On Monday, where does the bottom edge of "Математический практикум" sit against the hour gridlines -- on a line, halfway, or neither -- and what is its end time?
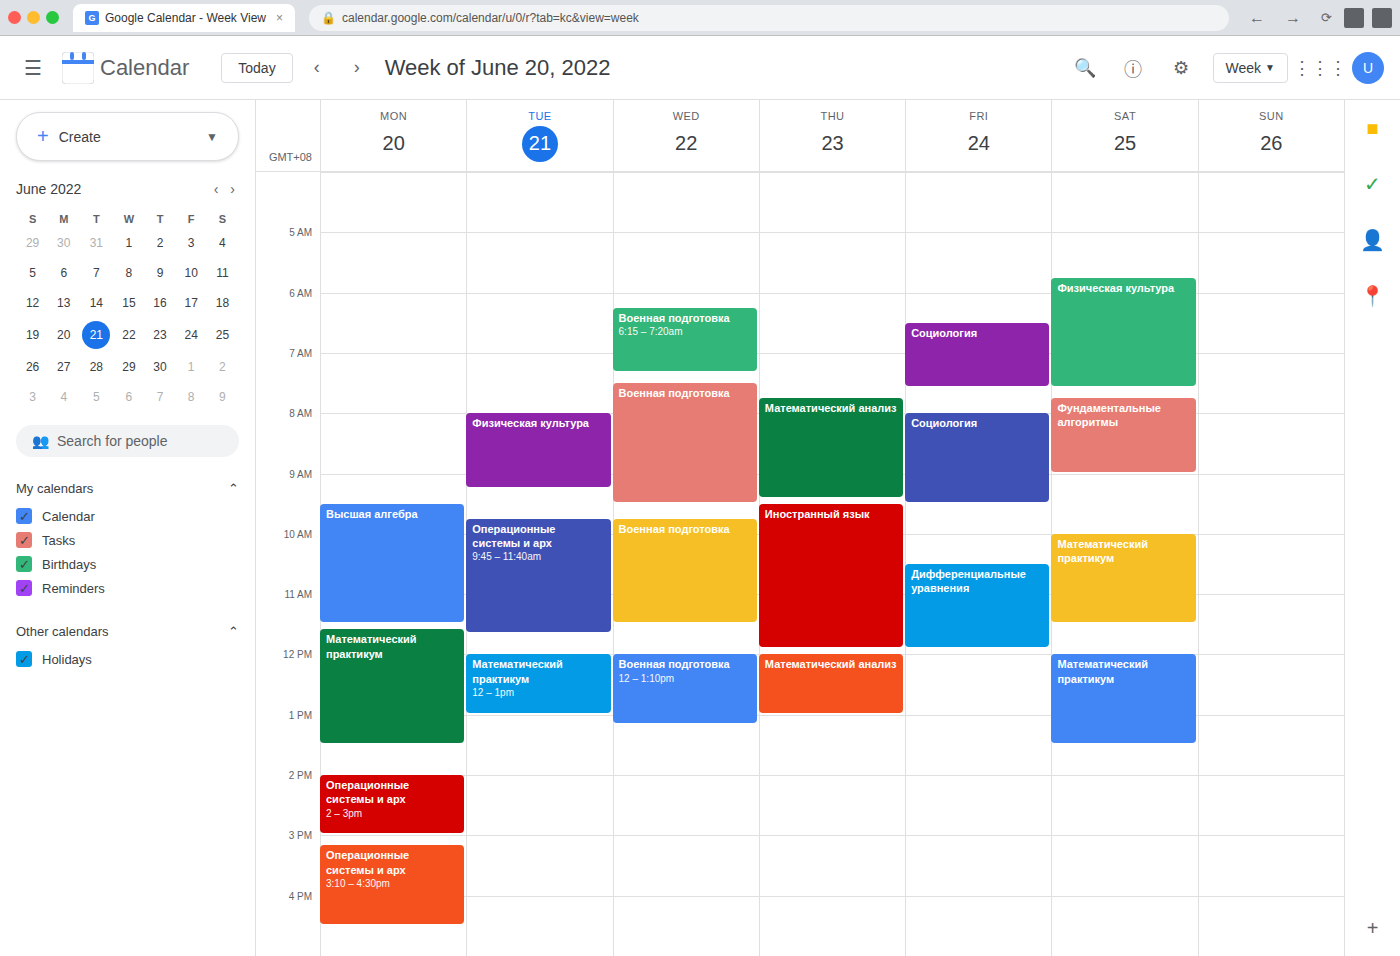
1:30 PM -- halfway between the 1 PM and 2 PM lines.